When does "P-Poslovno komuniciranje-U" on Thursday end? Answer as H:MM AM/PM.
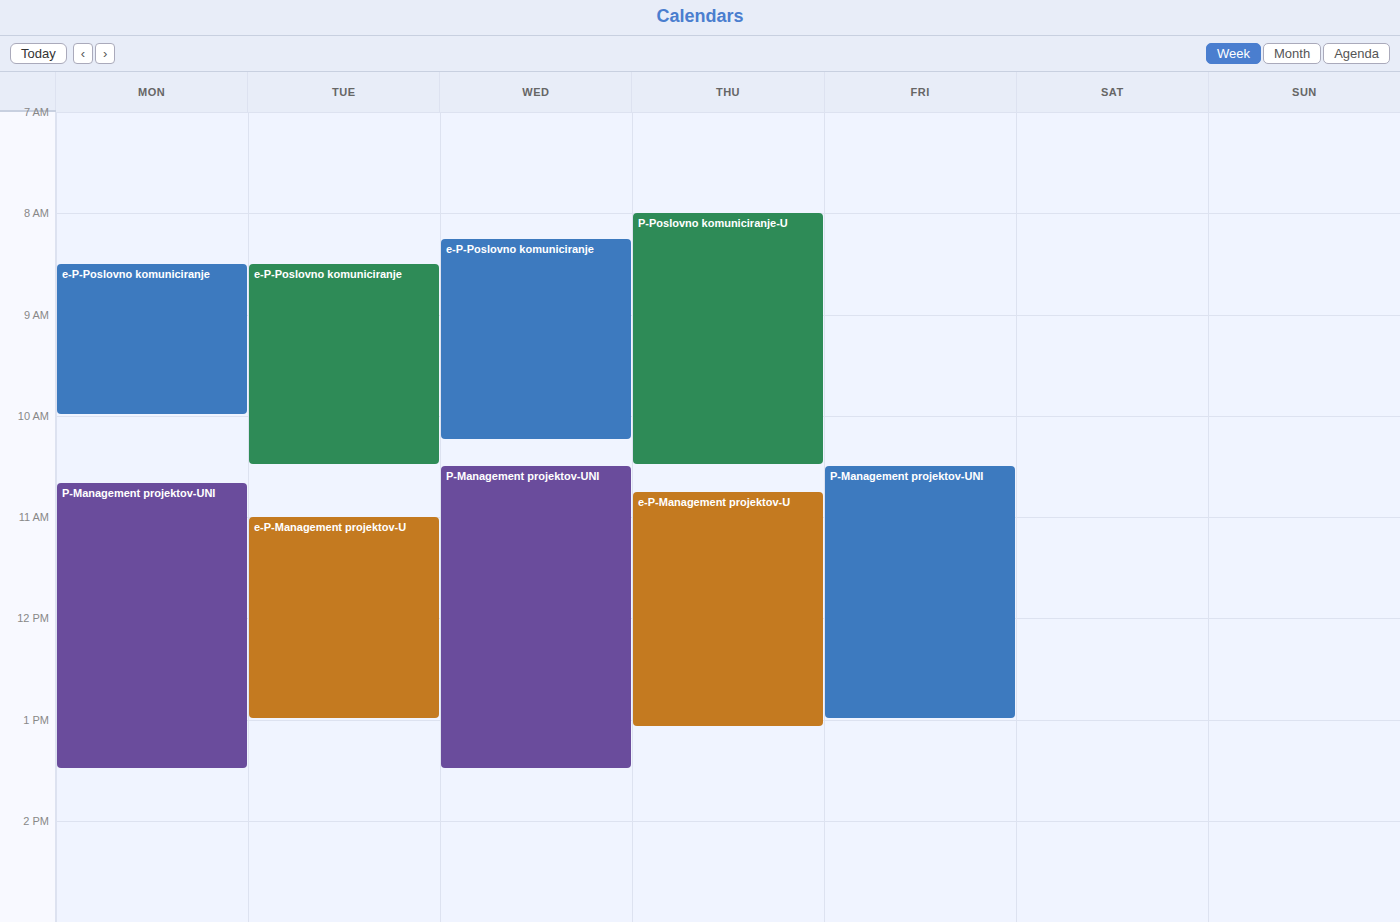
10:30 AM